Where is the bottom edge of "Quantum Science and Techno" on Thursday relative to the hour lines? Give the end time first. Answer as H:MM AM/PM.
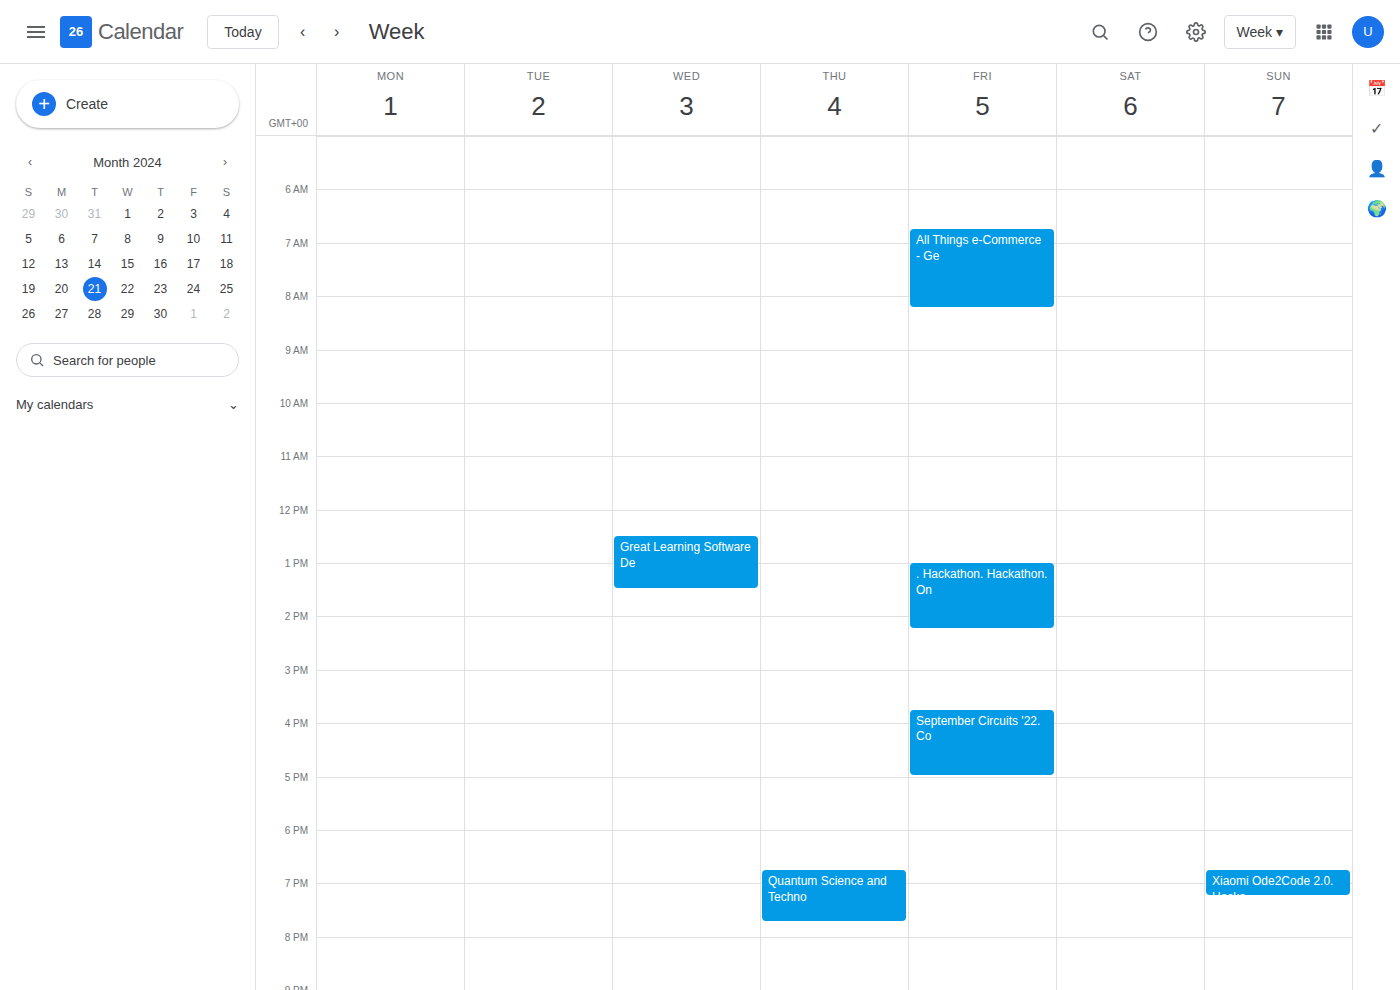
7:45 PM -- neither: three quarters of the way from the 7 PM line to the 8 PM line.